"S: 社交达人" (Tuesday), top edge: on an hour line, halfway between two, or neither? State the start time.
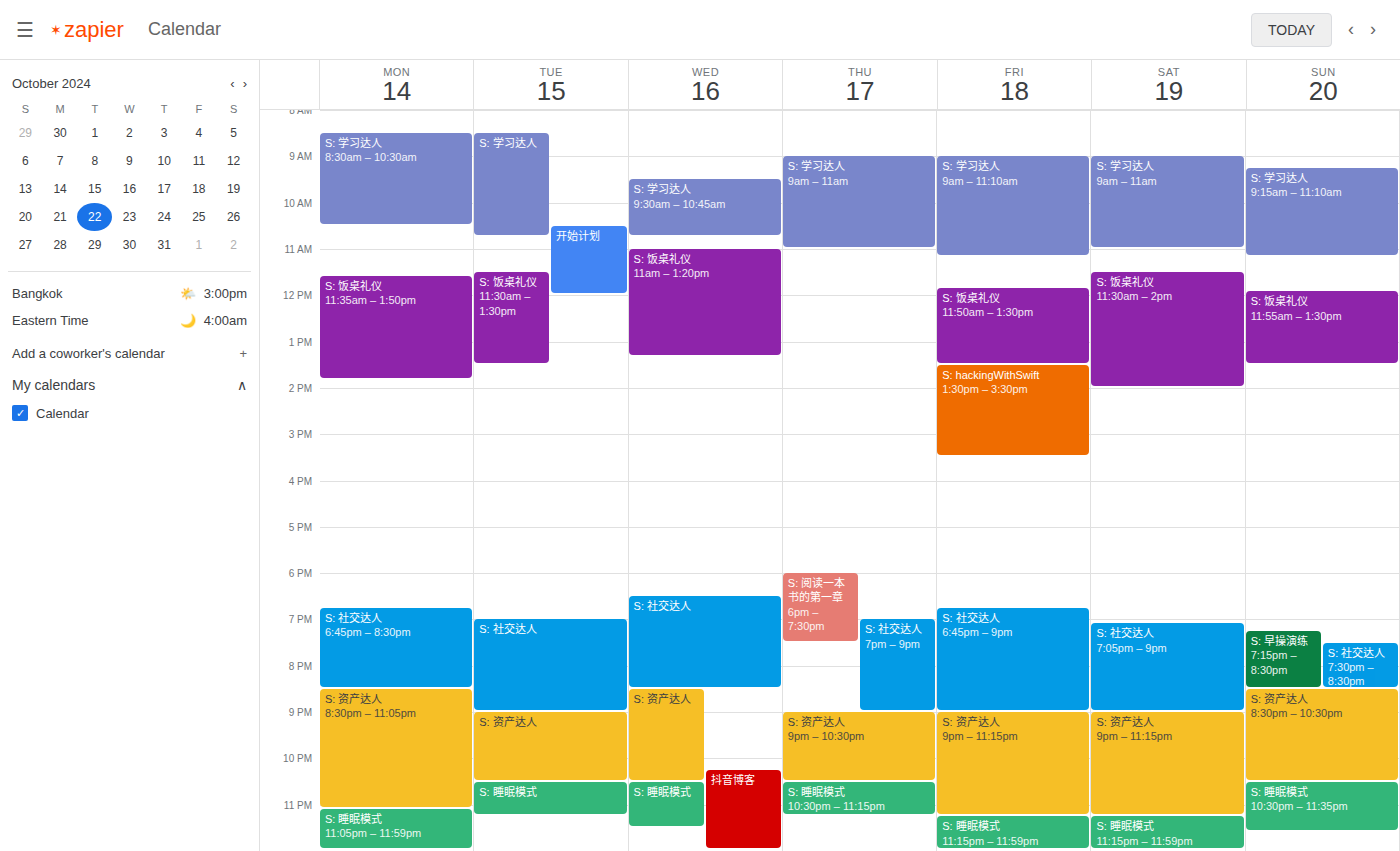
7:00 PM -- exactly on the 7 PM line.